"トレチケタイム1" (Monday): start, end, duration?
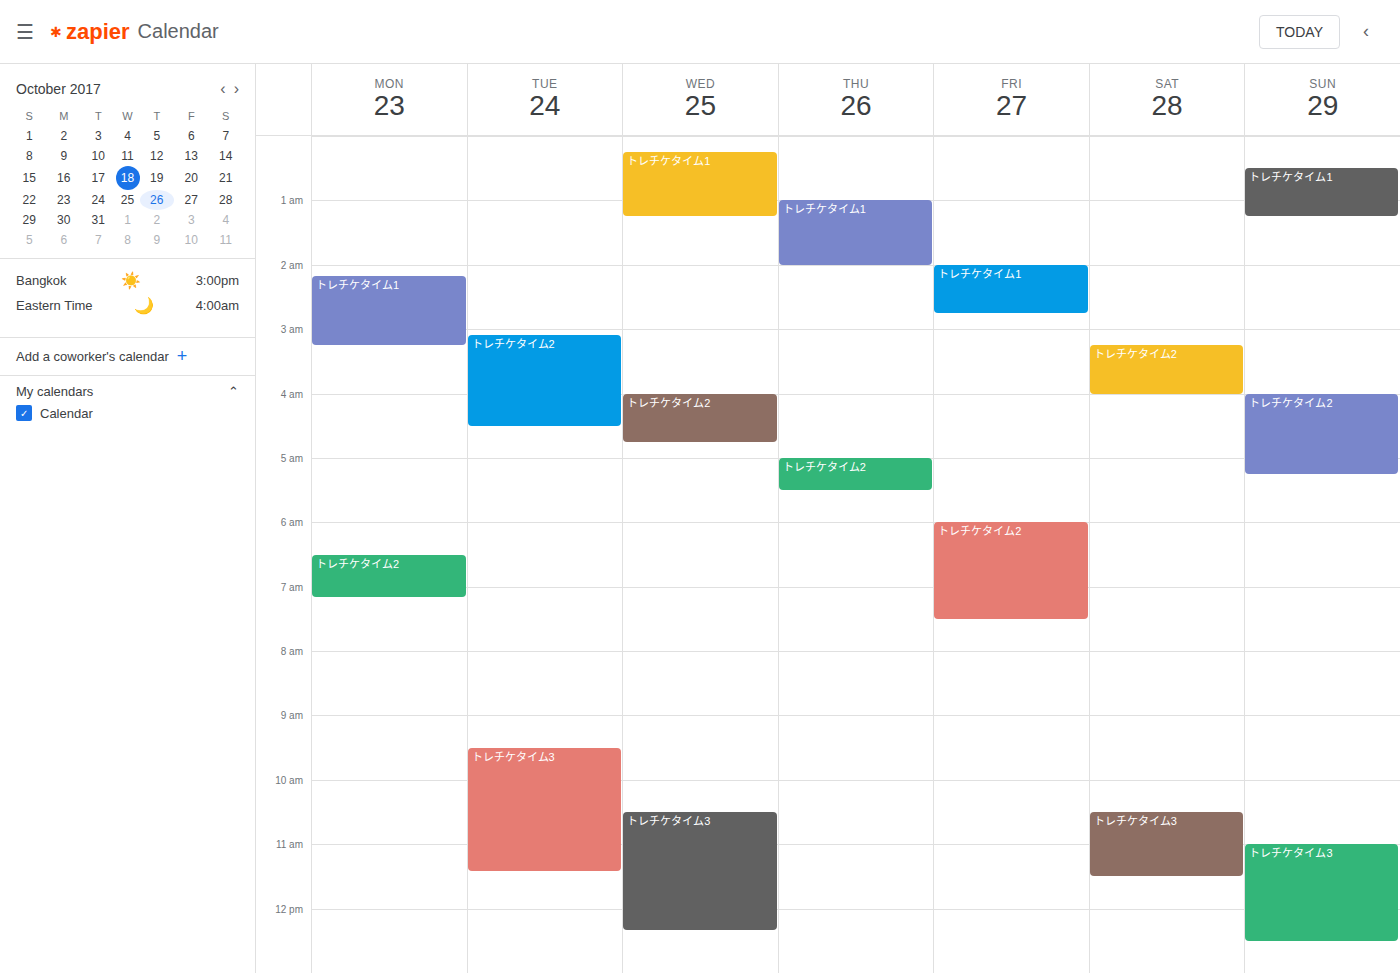
2:10 AM to 3:15 AM, 1 hour 5 minutes